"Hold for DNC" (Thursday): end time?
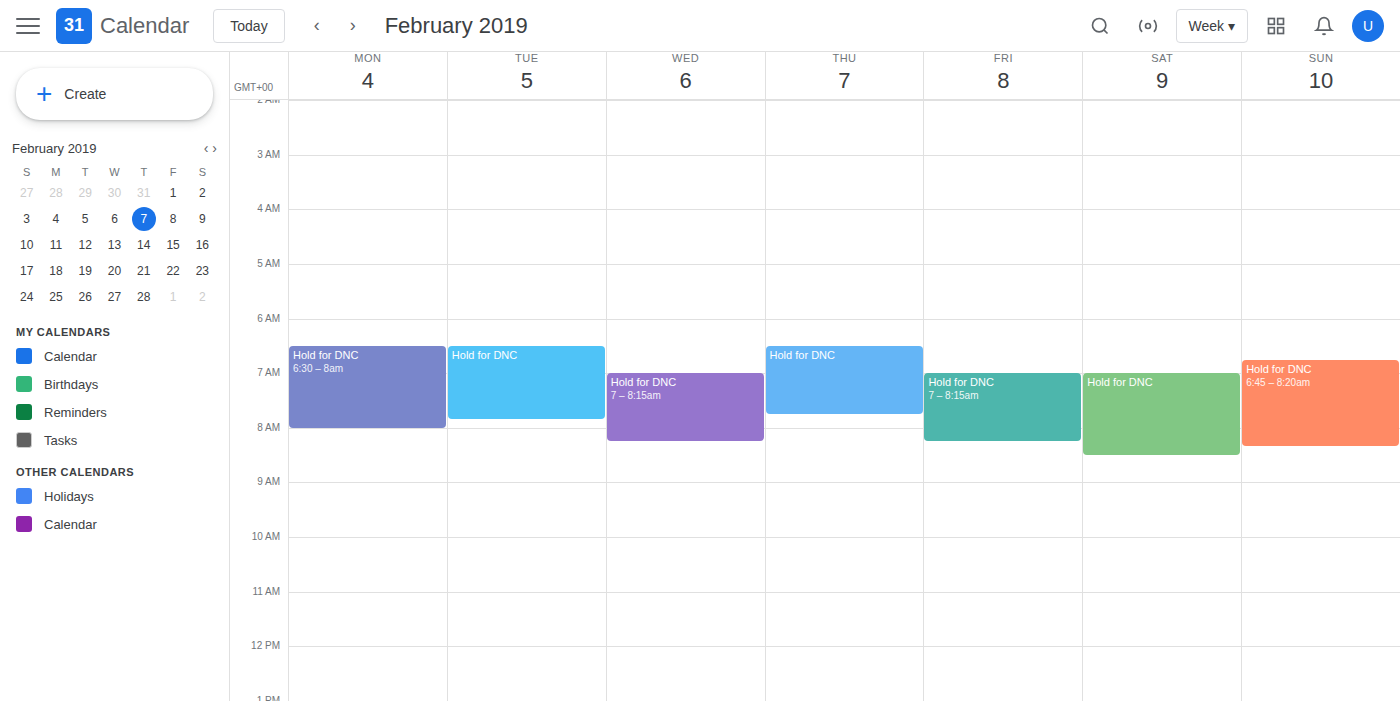
7:45 AM